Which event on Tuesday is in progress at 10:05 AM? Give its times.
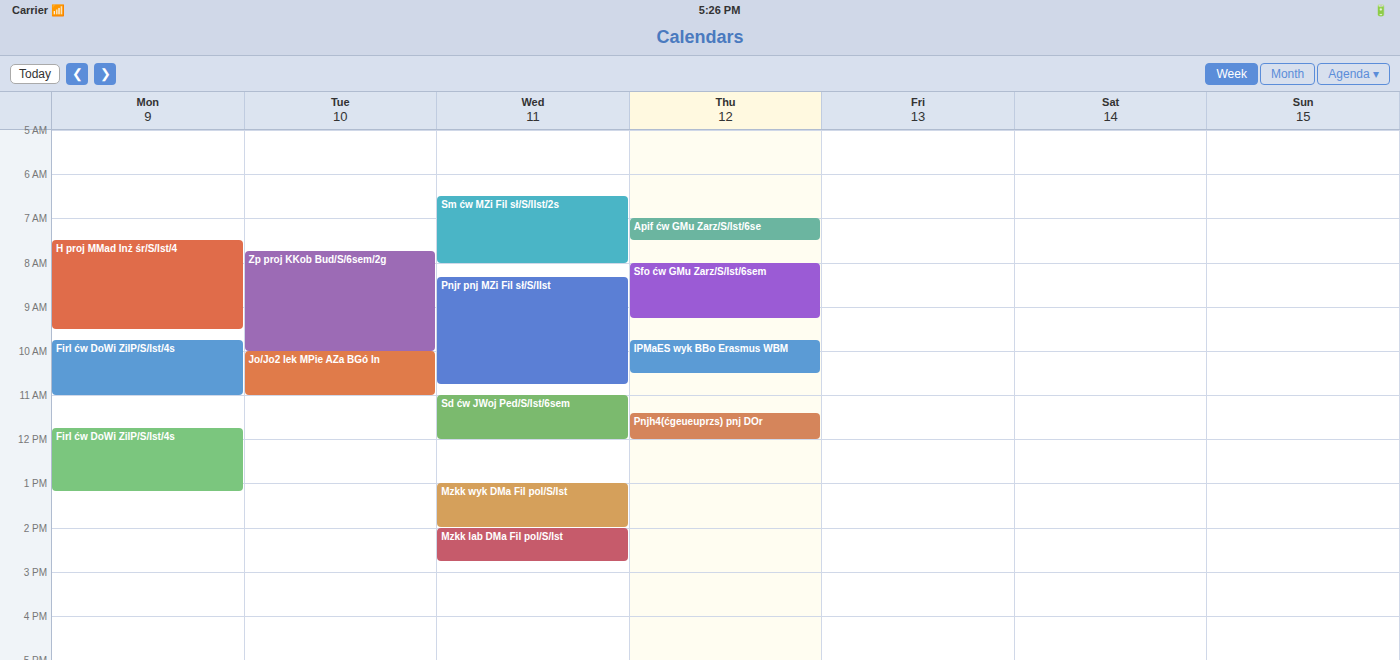
"Jo/Jo2 lek MPie AZa BGó In", 10:00 AM to 11:00 AM